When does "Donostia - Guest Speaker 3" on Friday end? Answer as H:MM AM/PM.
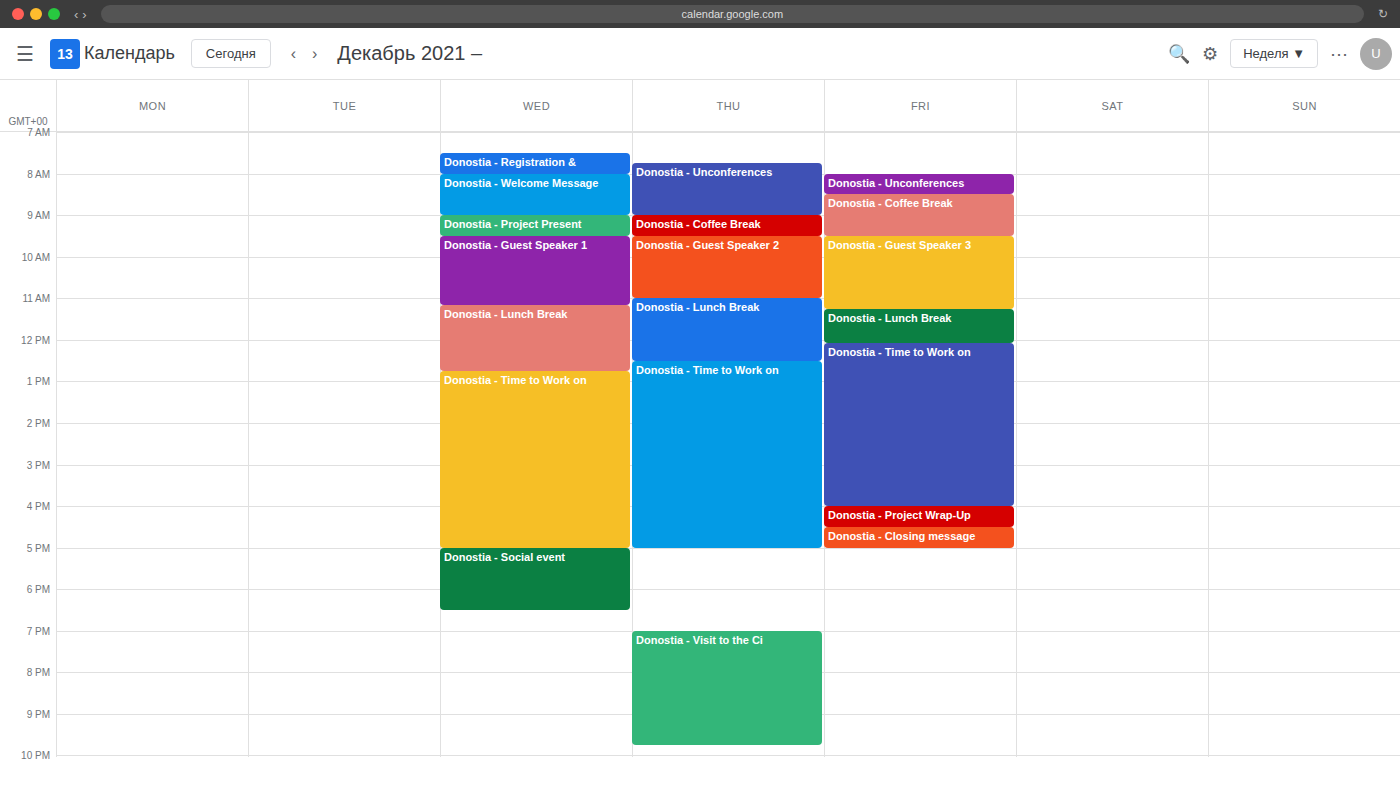
11:15 AM